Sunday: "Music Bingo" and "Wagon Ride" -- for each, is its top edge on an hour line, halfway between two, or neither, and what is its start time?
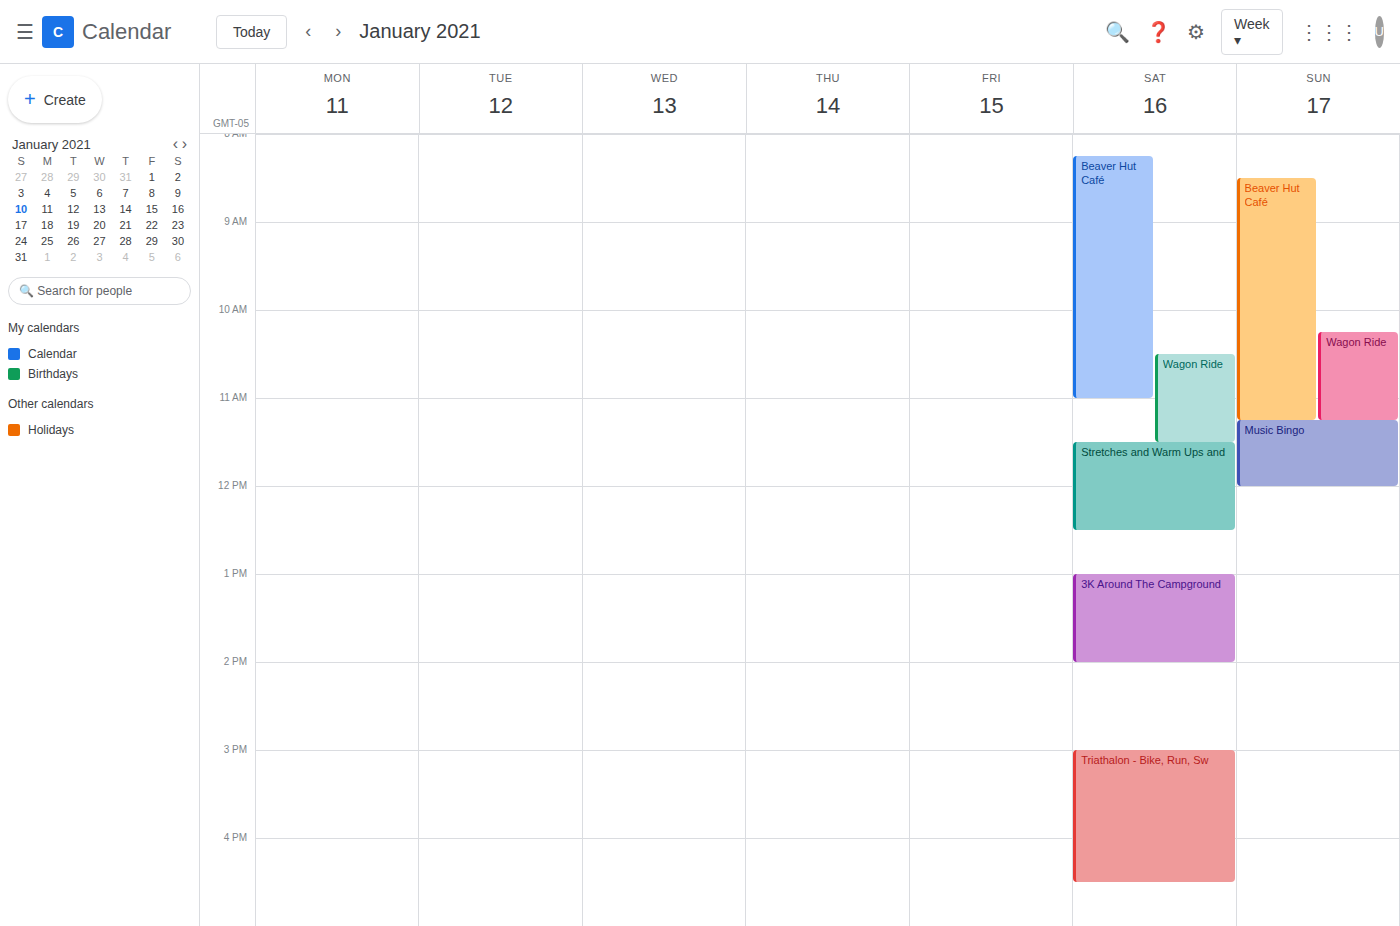
"Music Bingo": 11:15, neither: a quarter of the way from the 11:00 line to the 12:00 line. "Wagon Ride": 10:15, neither: a quarter of the way from the 10:00 line to the 11:00 line.